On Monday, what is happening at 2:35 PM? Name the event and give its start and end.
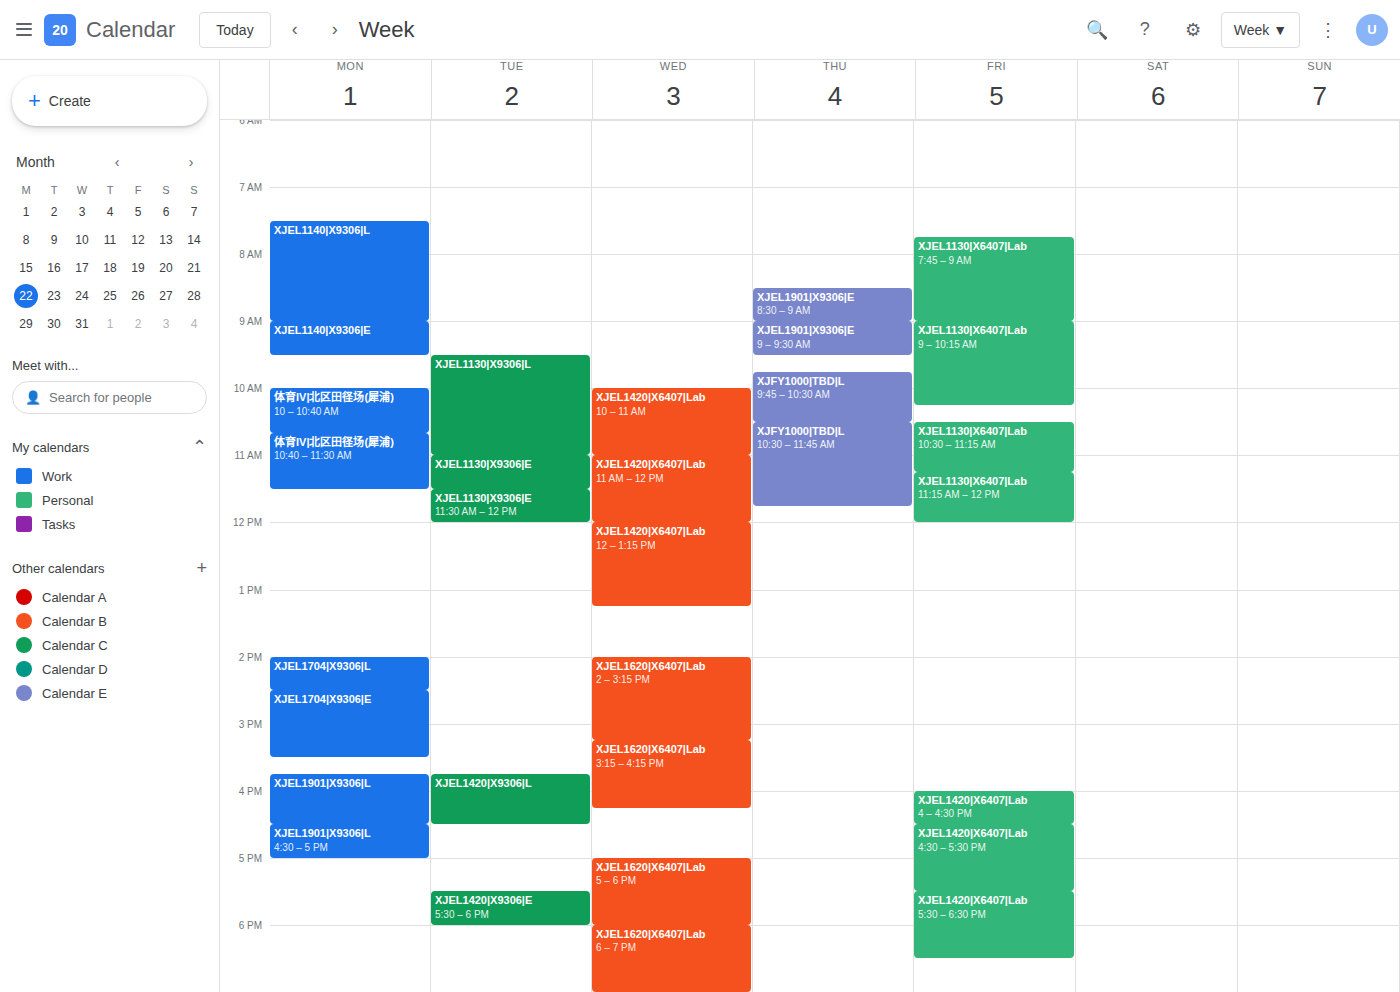
"XJEL1704|X9306|E", 2:30 PM to 3:30 PM